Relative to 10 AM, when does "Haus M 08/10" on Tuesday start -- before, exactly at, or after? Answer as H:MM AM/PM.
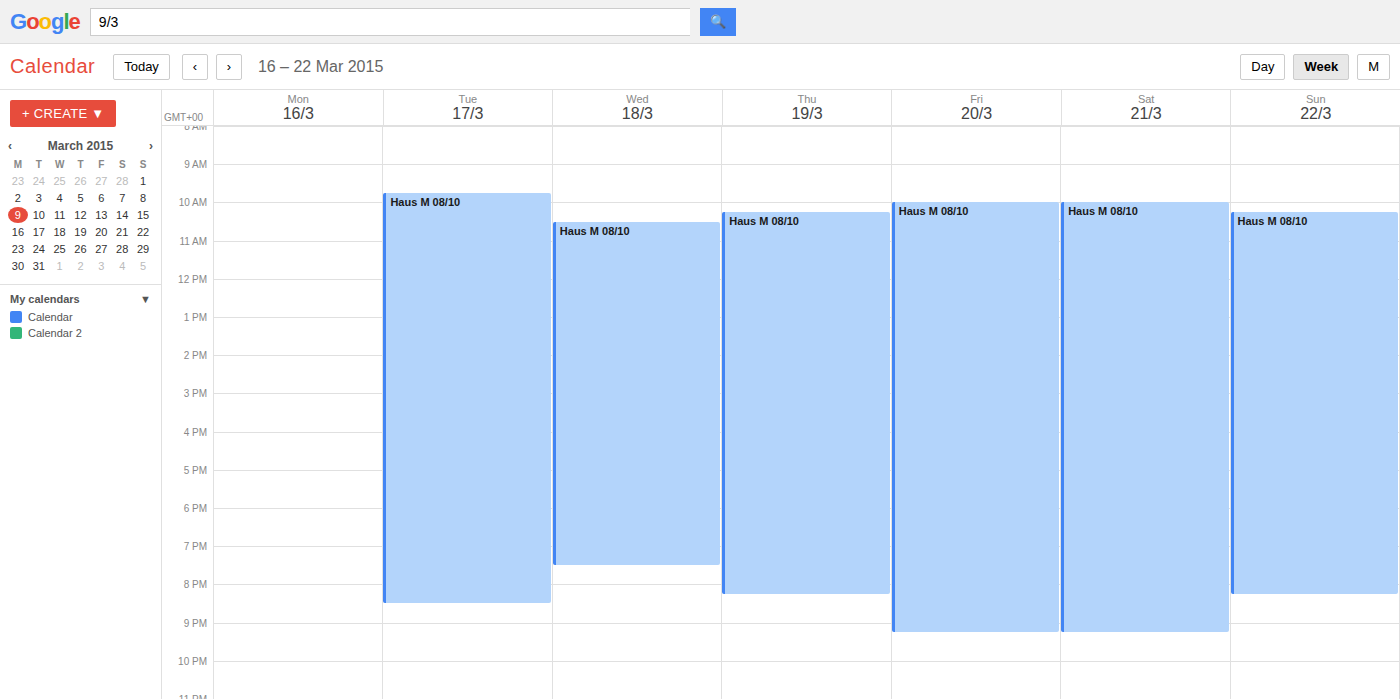
9:45 AM -- before 10 AM, 15 minutes above the 10 AM line.